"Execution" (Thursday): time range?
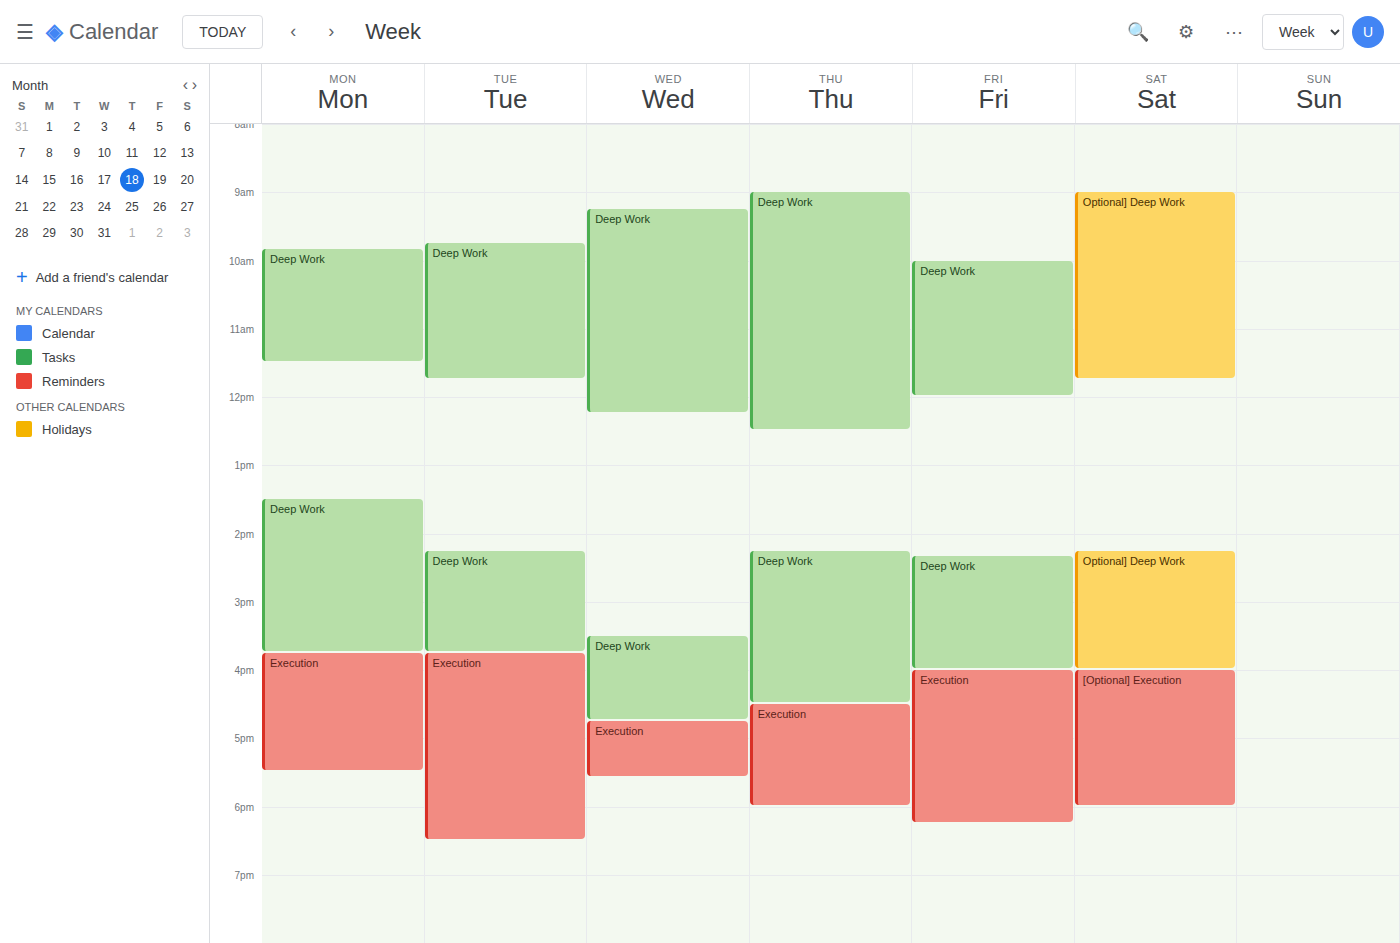
4:30 PM to 6:00 PM